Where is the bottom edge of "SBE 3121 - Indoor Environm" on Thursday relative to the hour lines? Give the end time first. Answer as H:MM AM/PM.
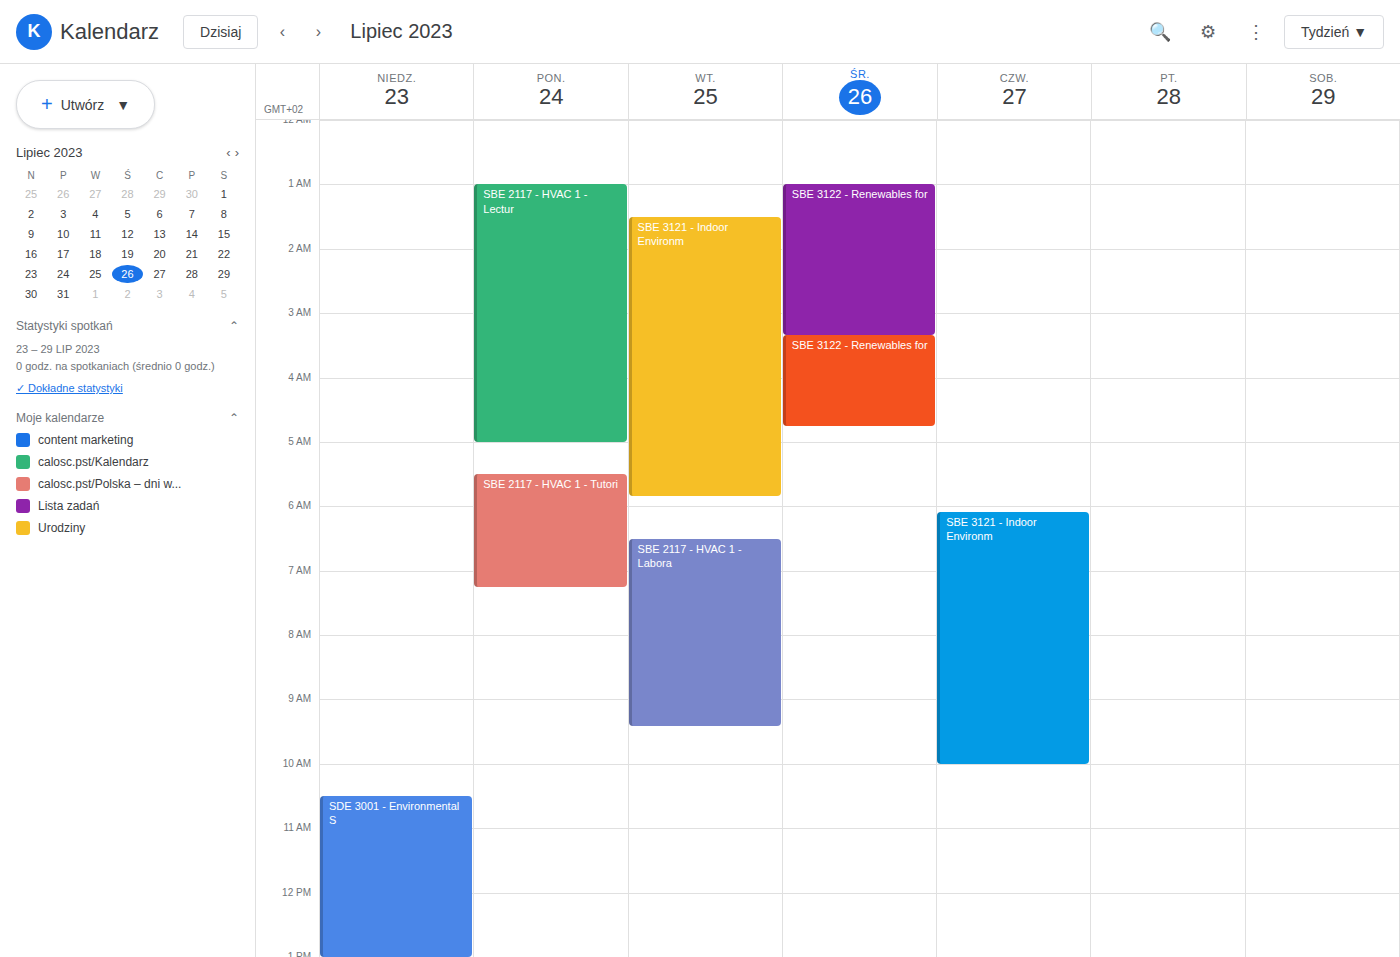
10:00 AM -- exactly on the 10 AM line.